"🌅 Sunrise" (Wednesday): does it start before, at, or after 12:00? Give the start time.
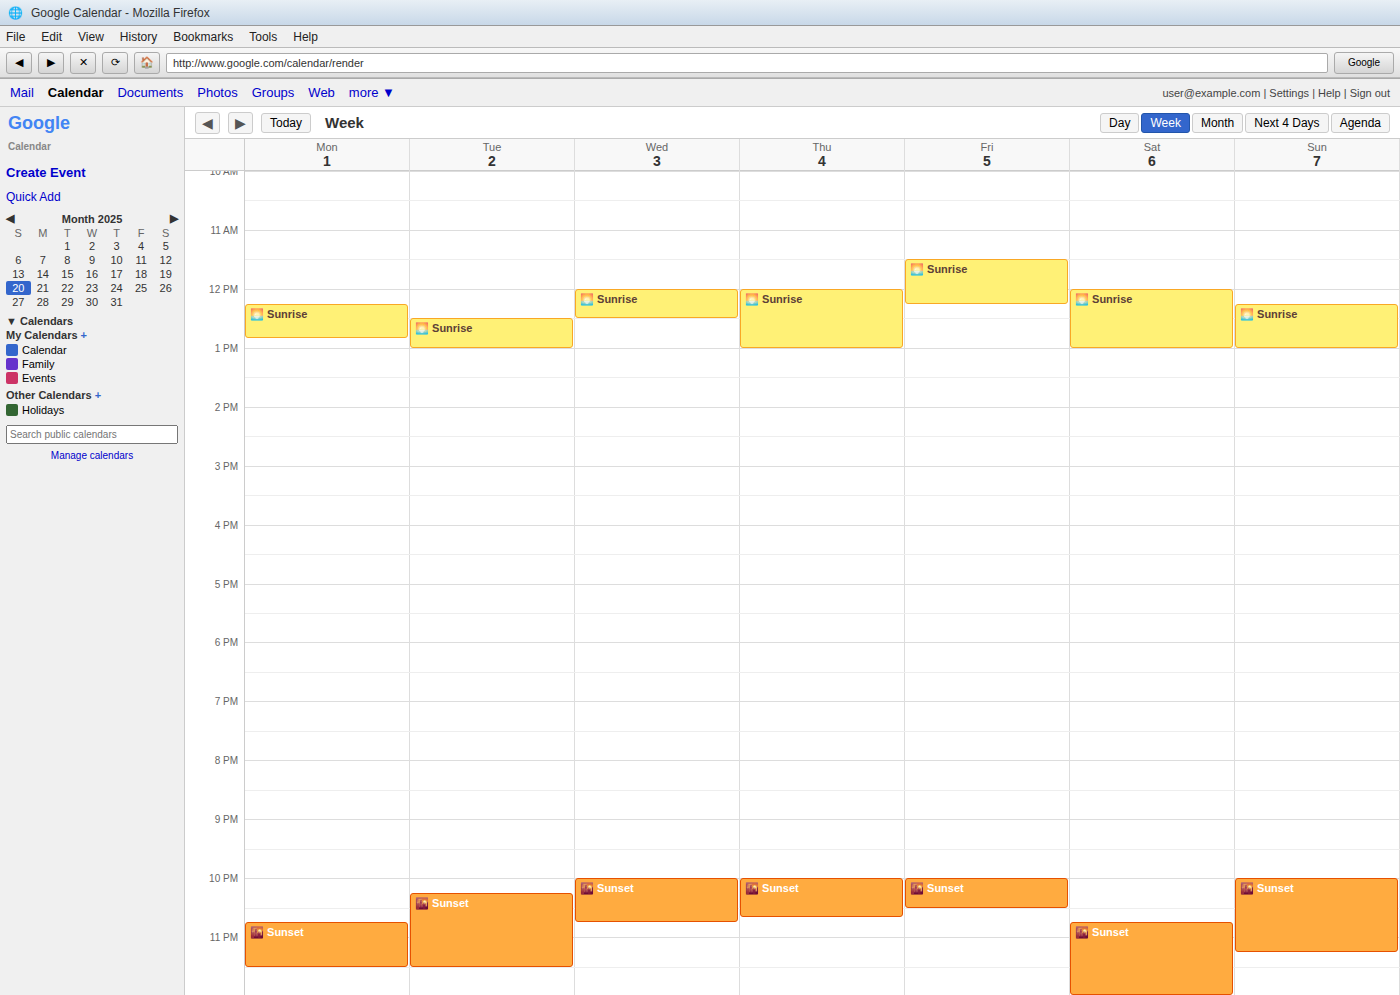
12:00 -- exactly at 12:00, on the 12:00 line.